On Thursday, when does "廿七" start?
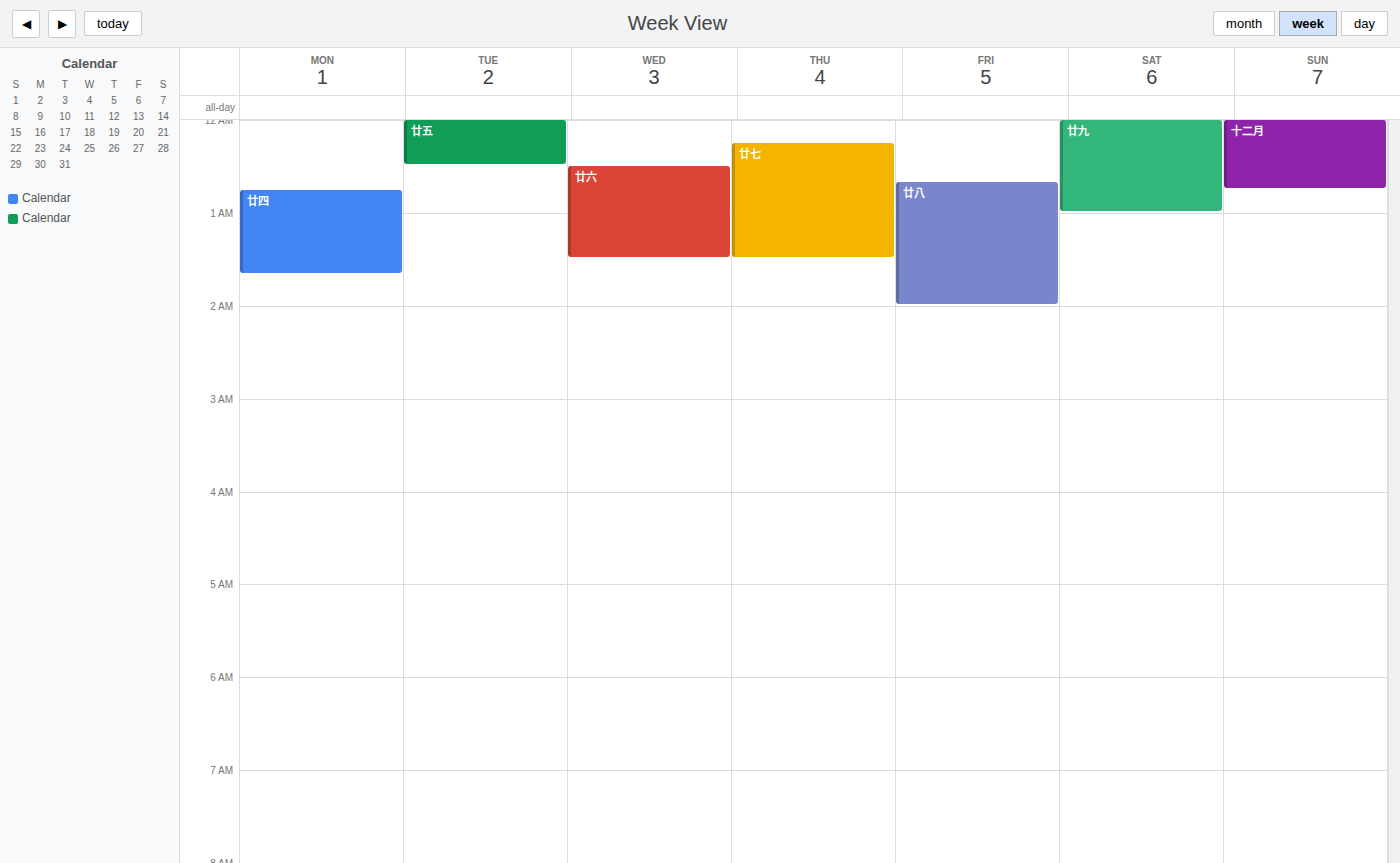
00:15